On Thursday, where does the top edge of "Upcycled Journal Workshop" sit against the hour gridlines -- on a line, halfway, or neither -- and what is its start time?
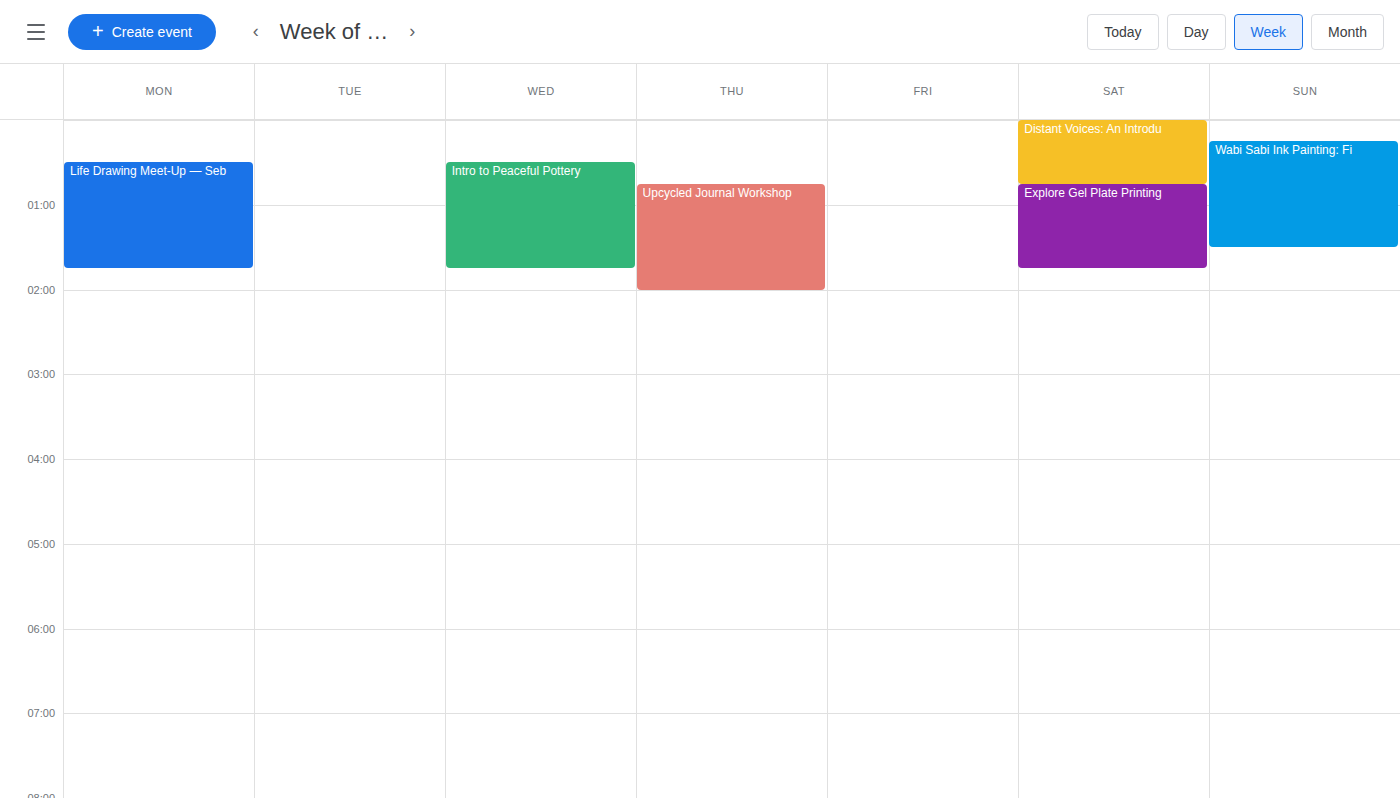
12:45 AM -- neither: three quarters of the way from the 12 AM line to the 1 AM line.